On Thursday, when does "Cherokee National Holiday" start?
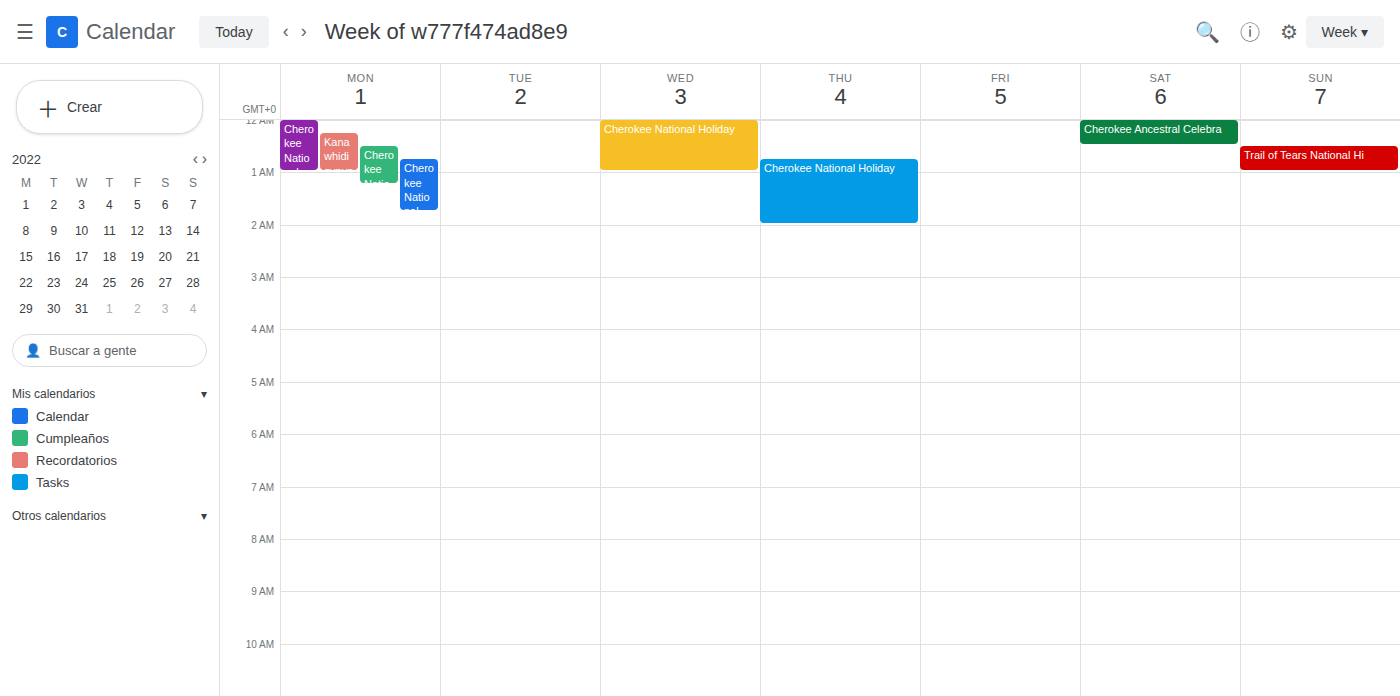
12:45 AM